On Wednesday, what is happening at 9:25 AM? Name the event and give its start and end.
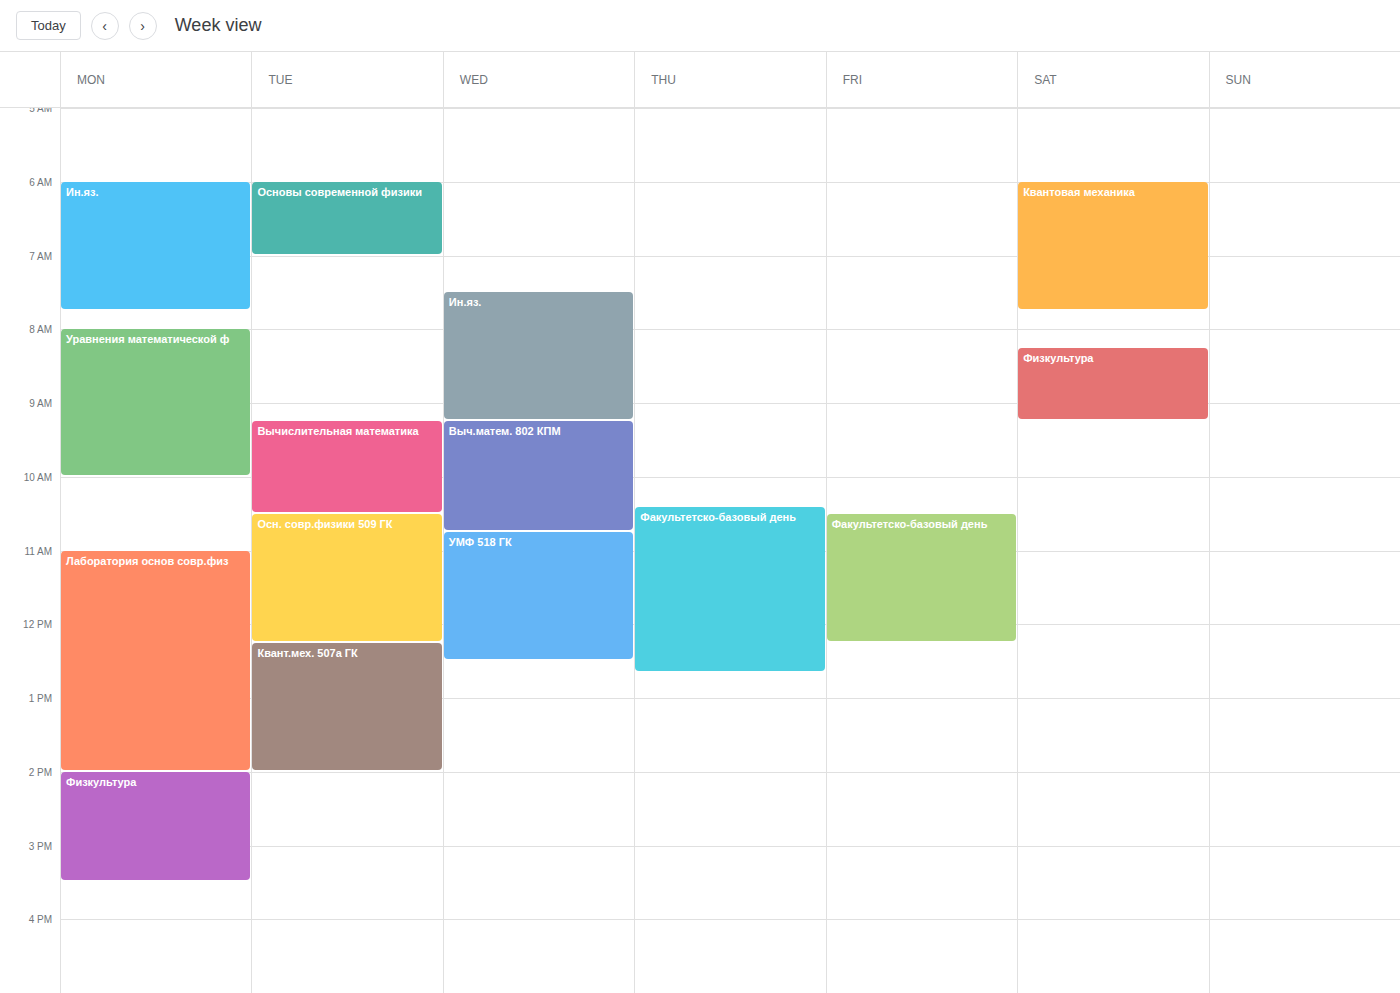
"Выч.матем. 802 КПМ", 9:15 AM to 10:45 AM